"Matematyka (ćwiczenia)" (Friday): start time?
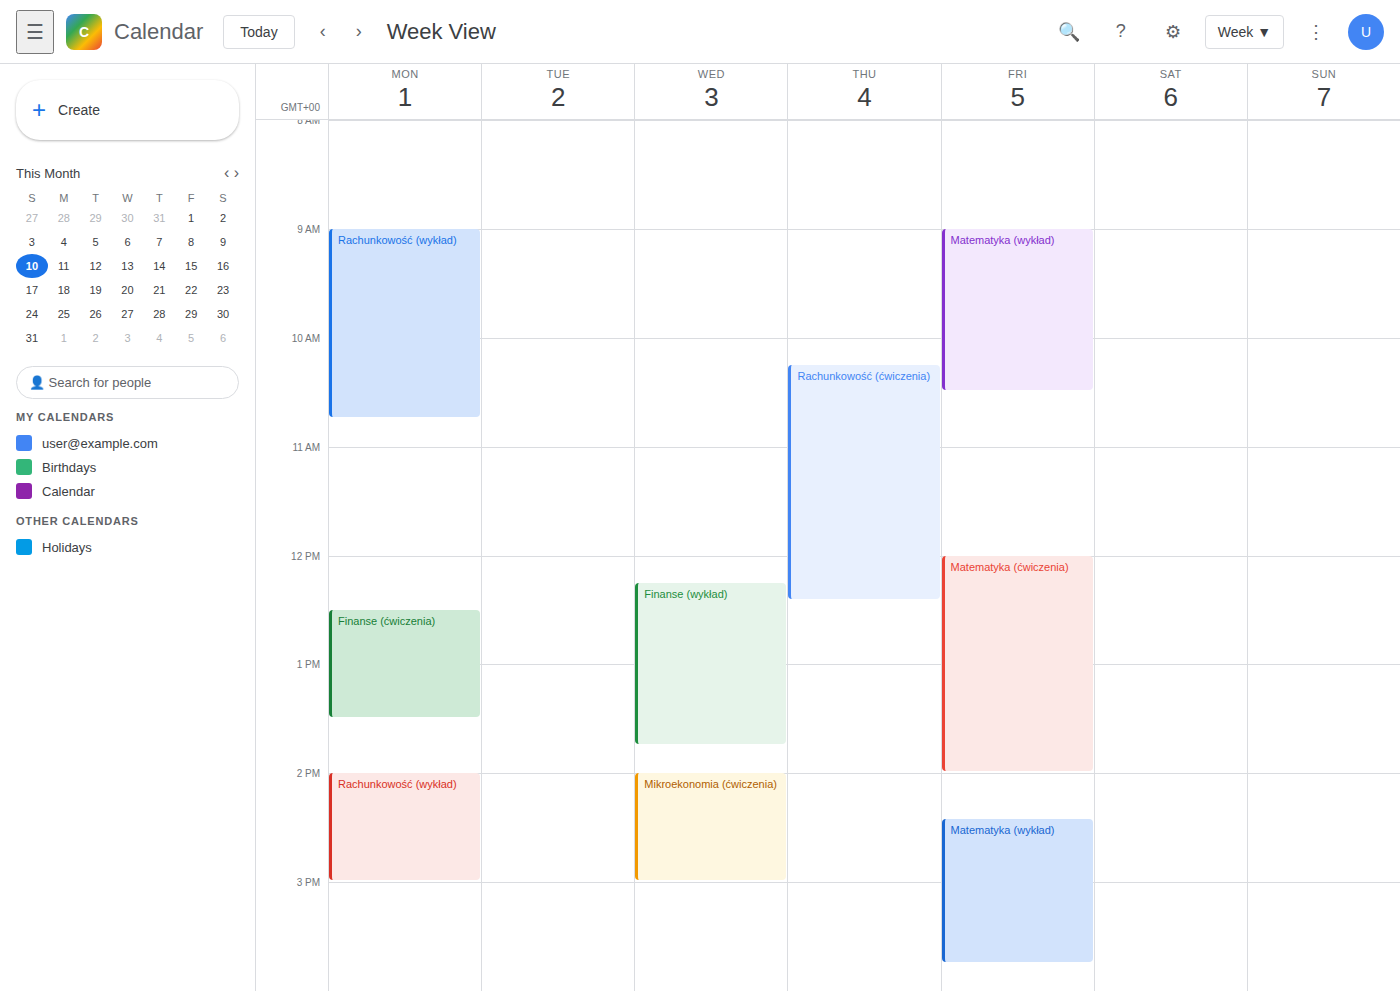
12:00 PM